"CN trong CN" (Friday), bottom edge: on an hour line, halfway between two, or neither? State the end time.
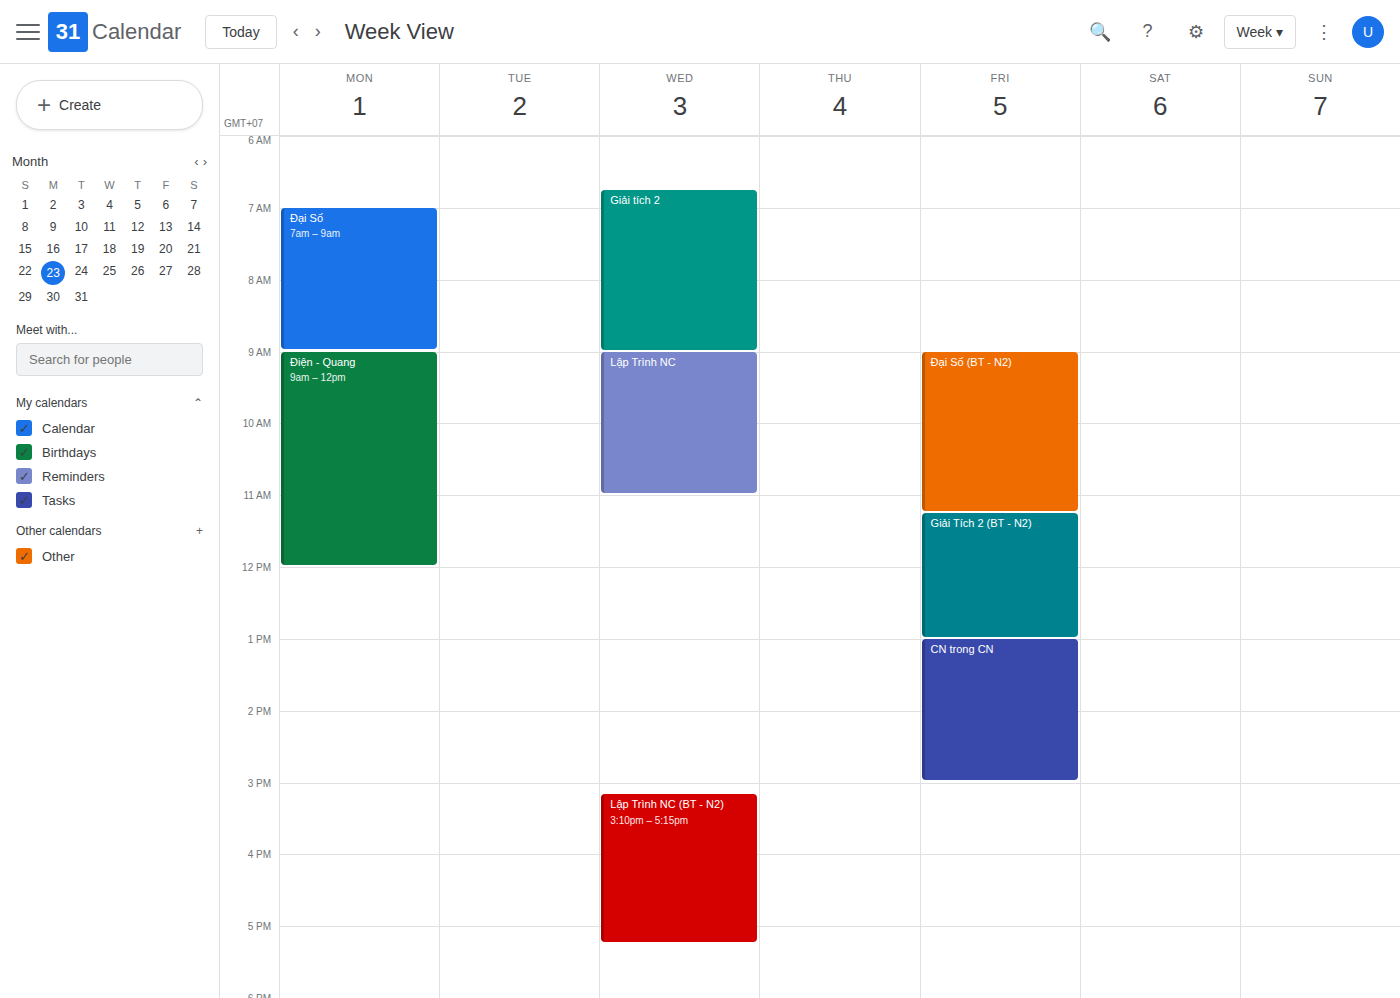
3:00 PM -- exactly on the 3 PM line.